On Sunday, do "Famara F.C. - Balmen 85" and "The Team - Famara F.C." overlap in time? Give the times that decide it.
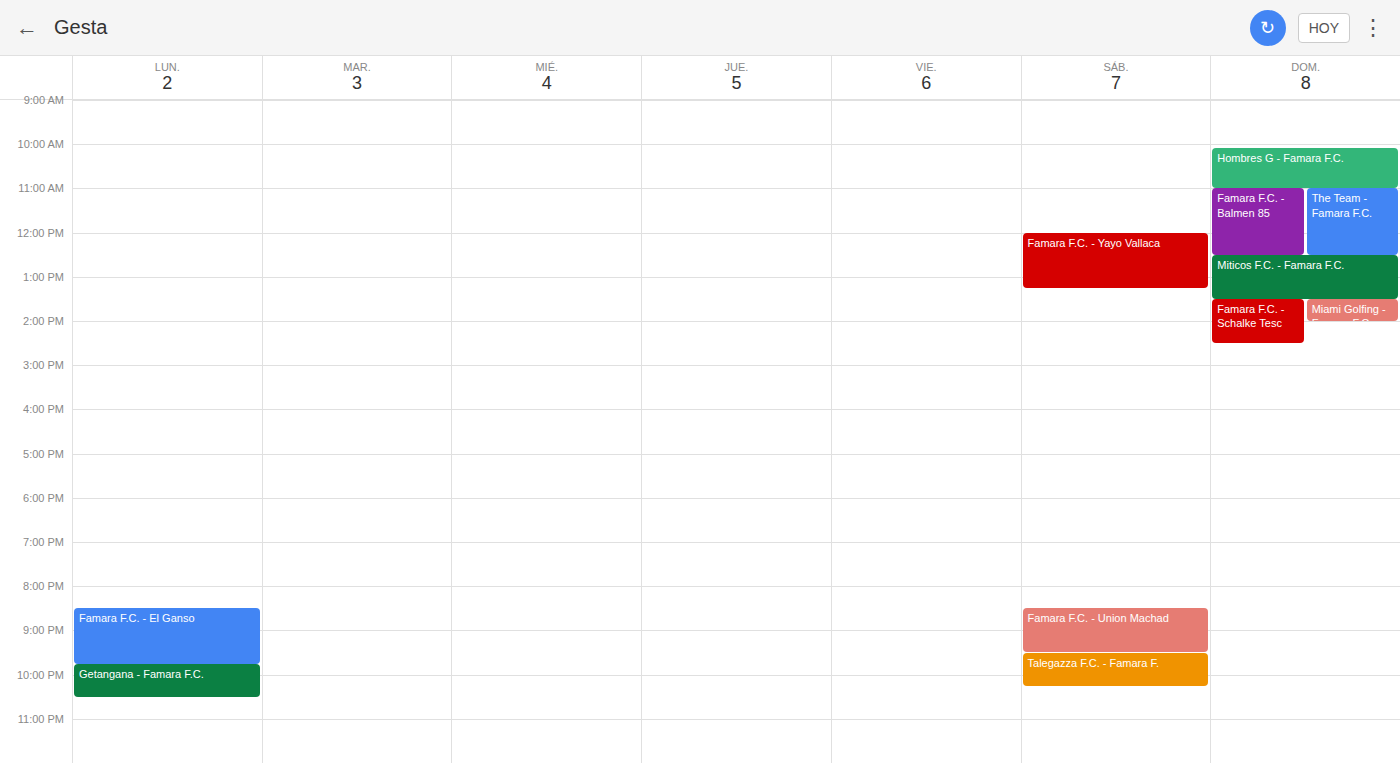
"Famara F.C. - Balmen 85" runs 11:00 AM to 12:30 PM, inside "The Team - Famara F.C." -- they overlap.